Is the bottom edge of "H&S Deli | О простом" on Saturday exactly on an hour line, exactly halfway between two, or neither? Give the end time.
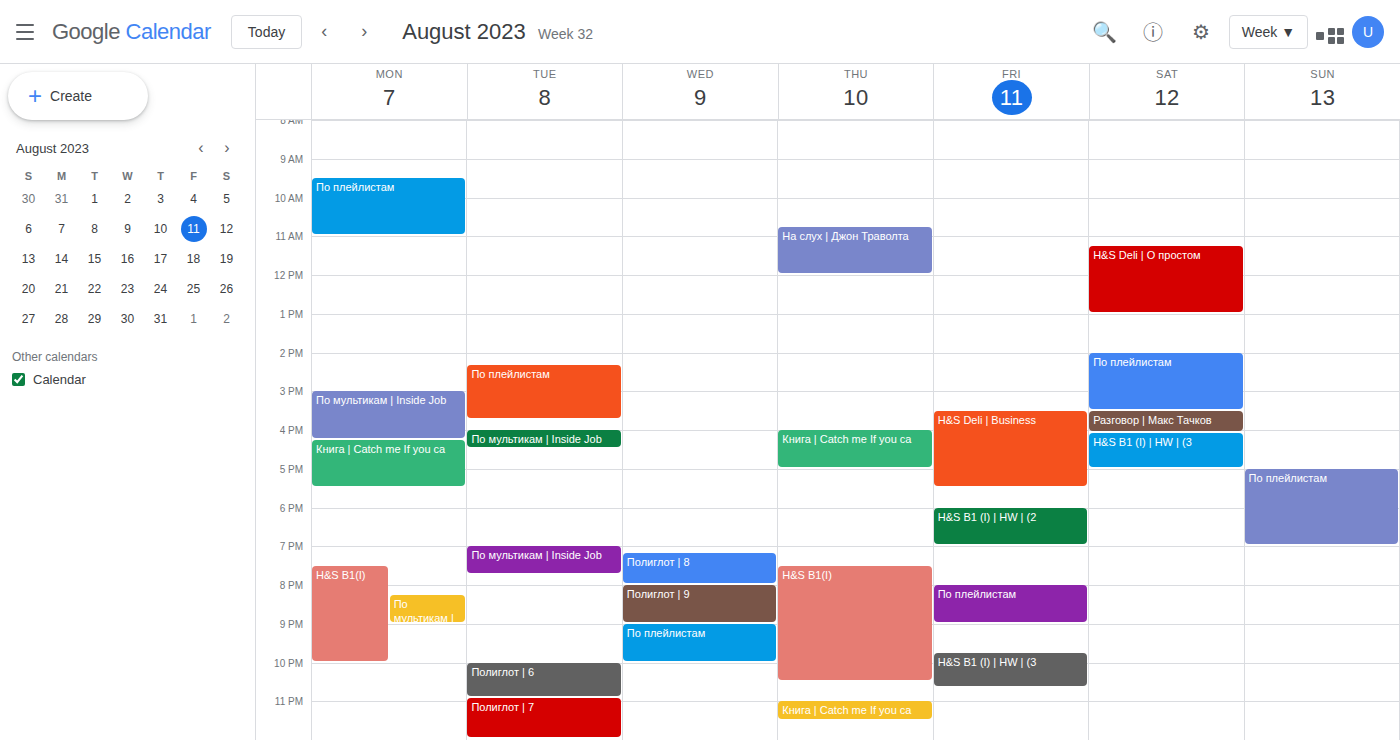
1:00 PM -- exactly on the 1 PM line.